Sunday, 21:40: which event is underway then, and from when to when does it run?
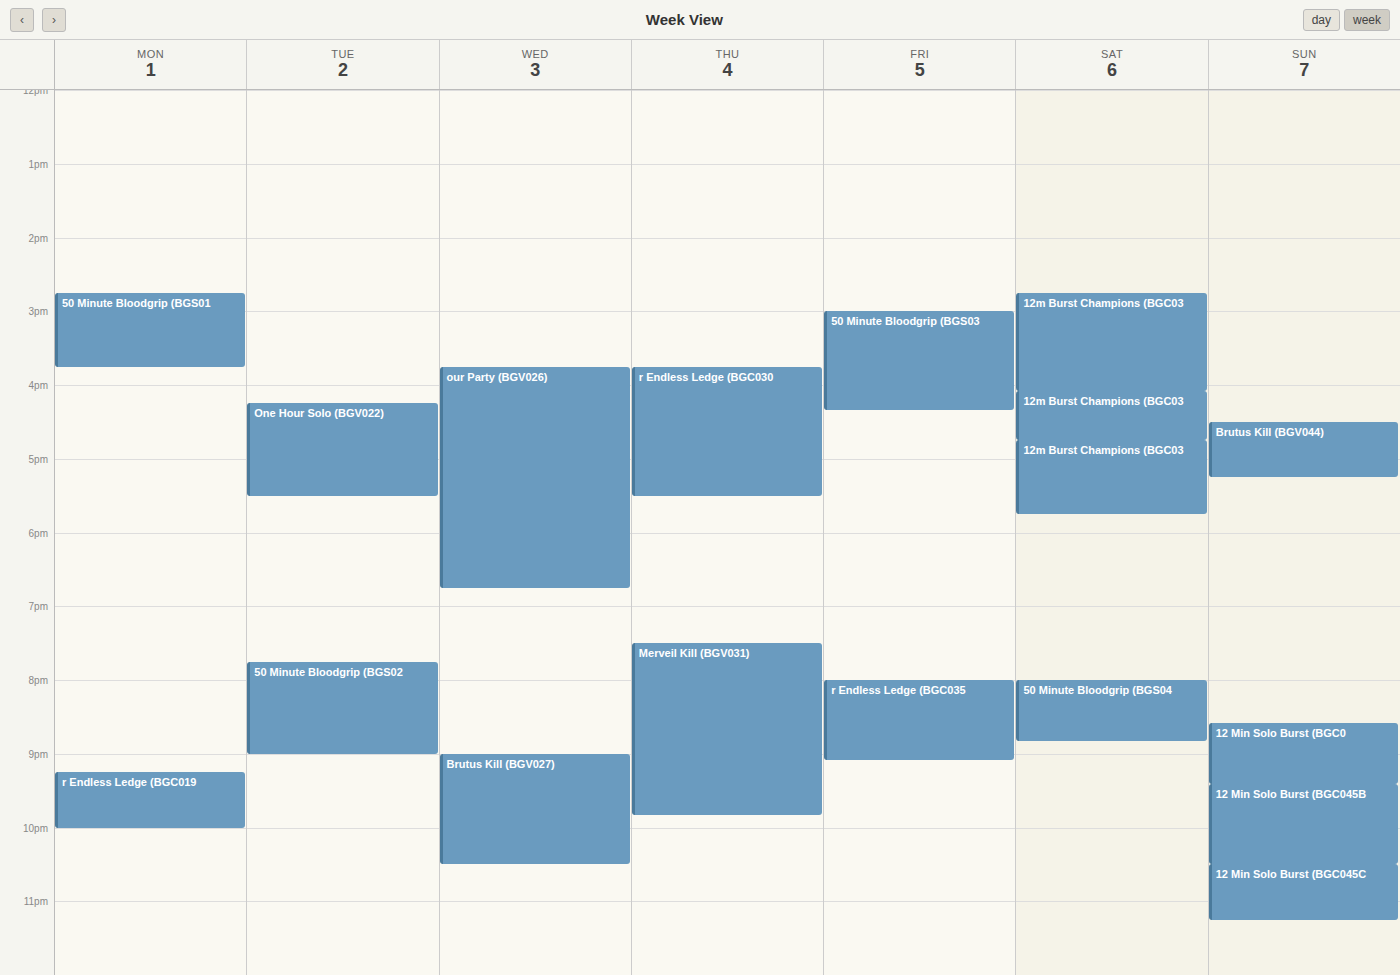
"12 Min Solo Burst (BGC045B", 21:25 to 22:30